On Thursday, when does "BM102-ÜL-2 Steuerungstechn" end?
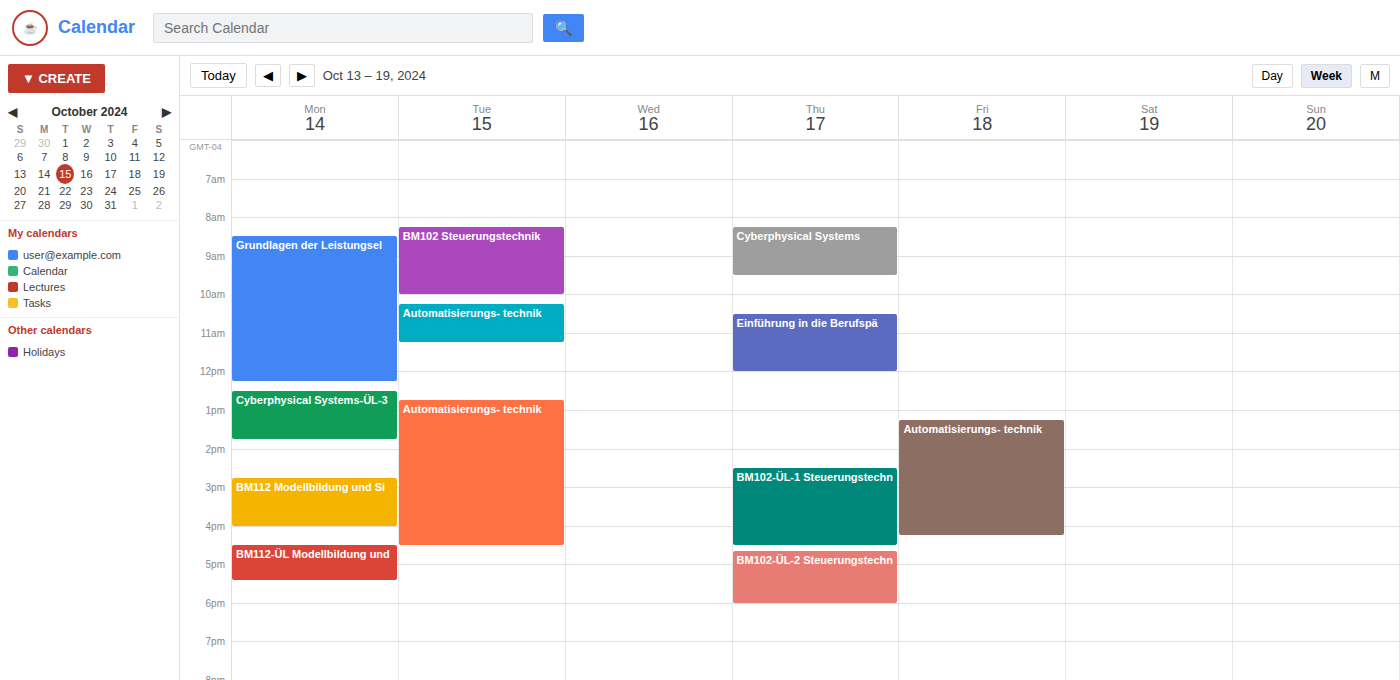
6:00 PM